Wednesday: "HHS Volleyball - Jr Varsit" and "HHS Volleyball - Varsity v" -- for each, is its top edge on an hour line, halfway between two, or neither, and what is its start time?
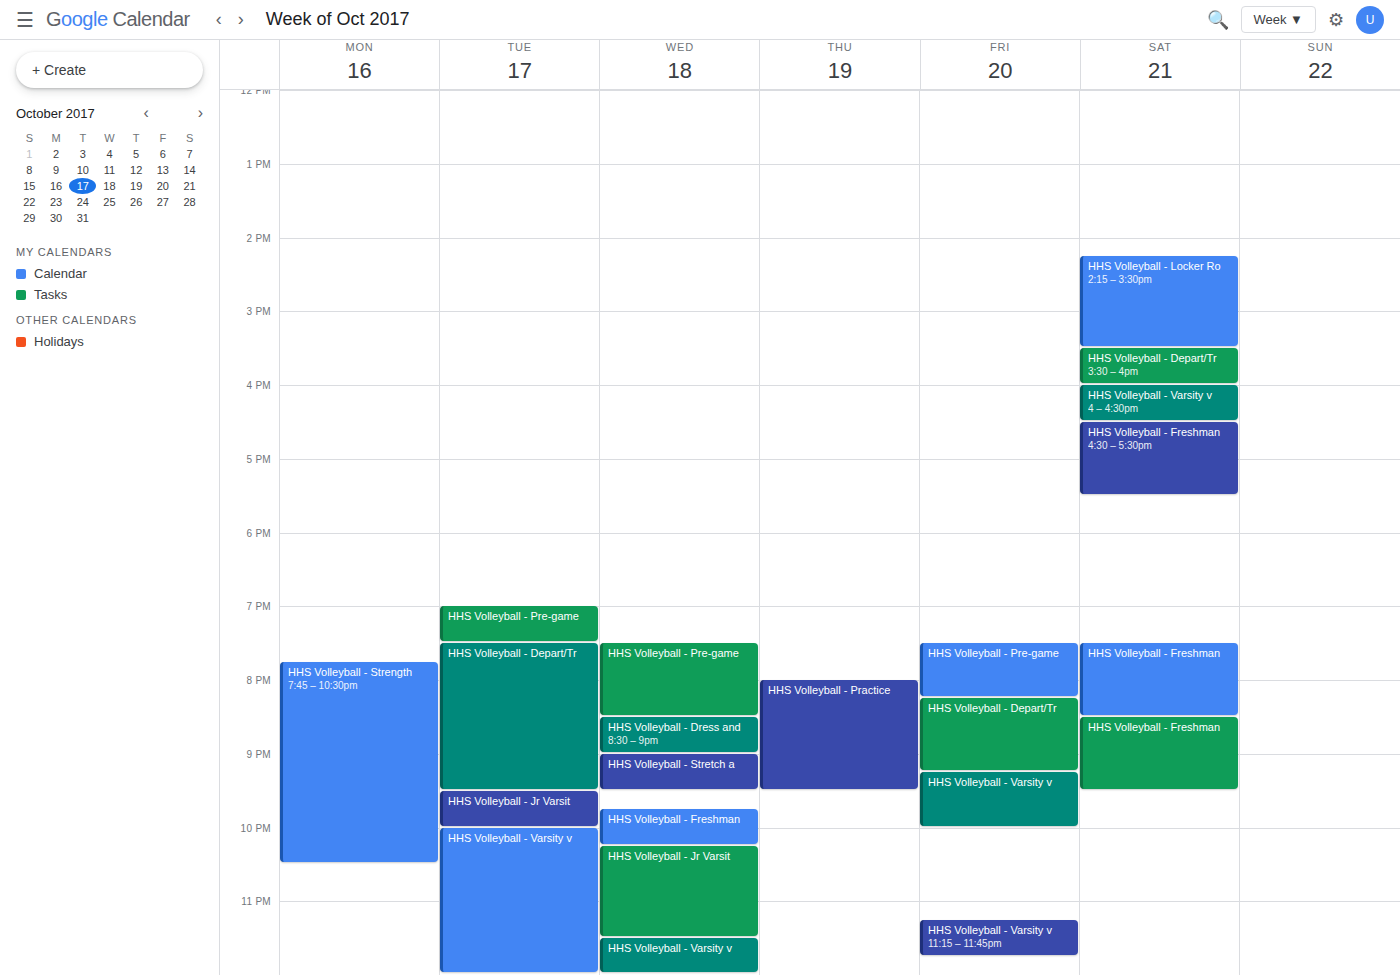
"HHS Volleyball - Jr Varsit": 10:15 PM, neither: a quarter of the way from the 10 PM line to the 11 PM line. "HHS Volleyball - Varsity v": 11:30 PM, halfway between the 11 PM and 12 AM lines.